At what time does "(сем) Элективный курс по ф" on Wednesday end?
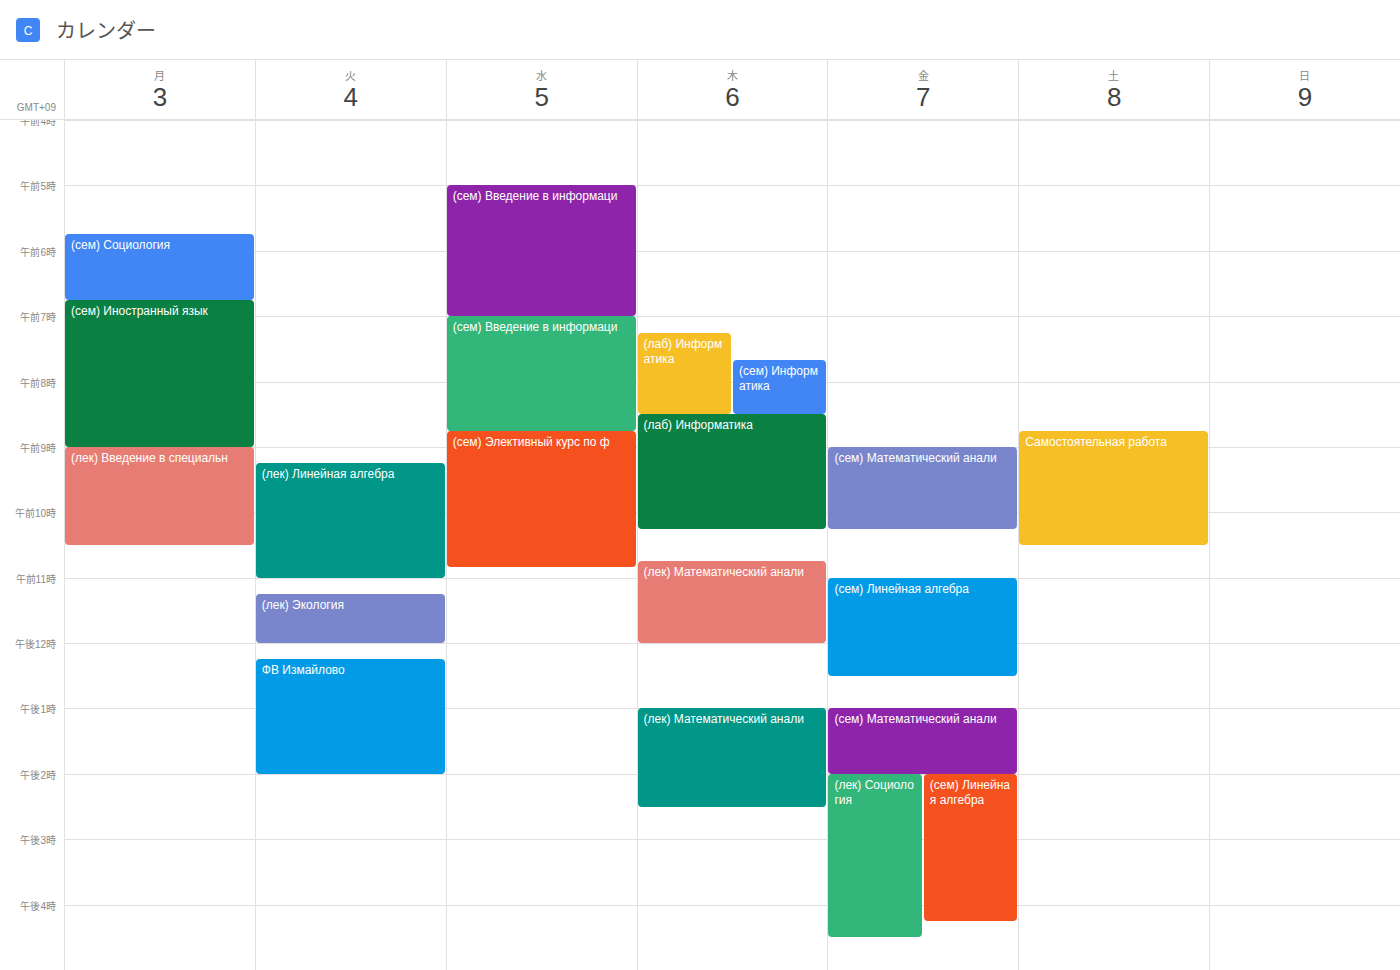
10:50 AM